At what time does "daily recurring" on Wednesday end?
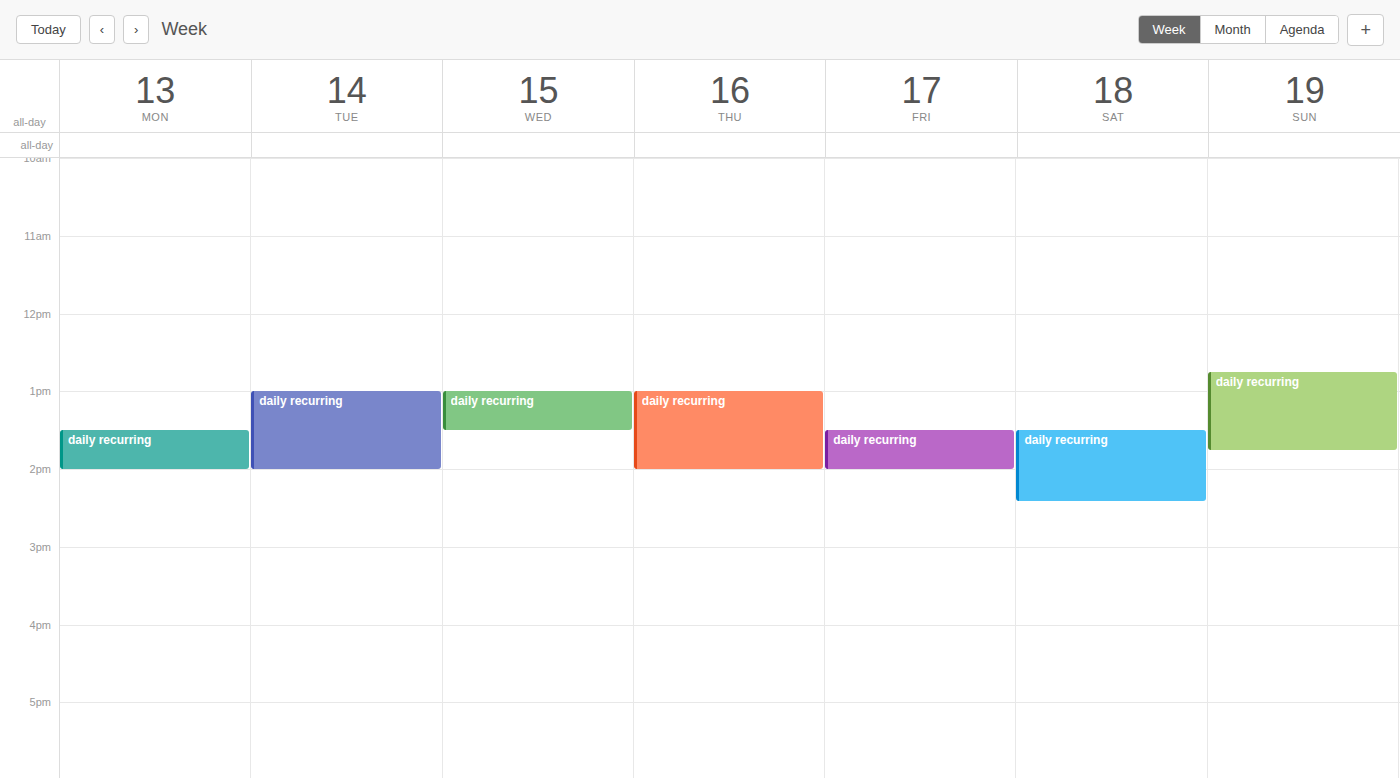
1:30 PM